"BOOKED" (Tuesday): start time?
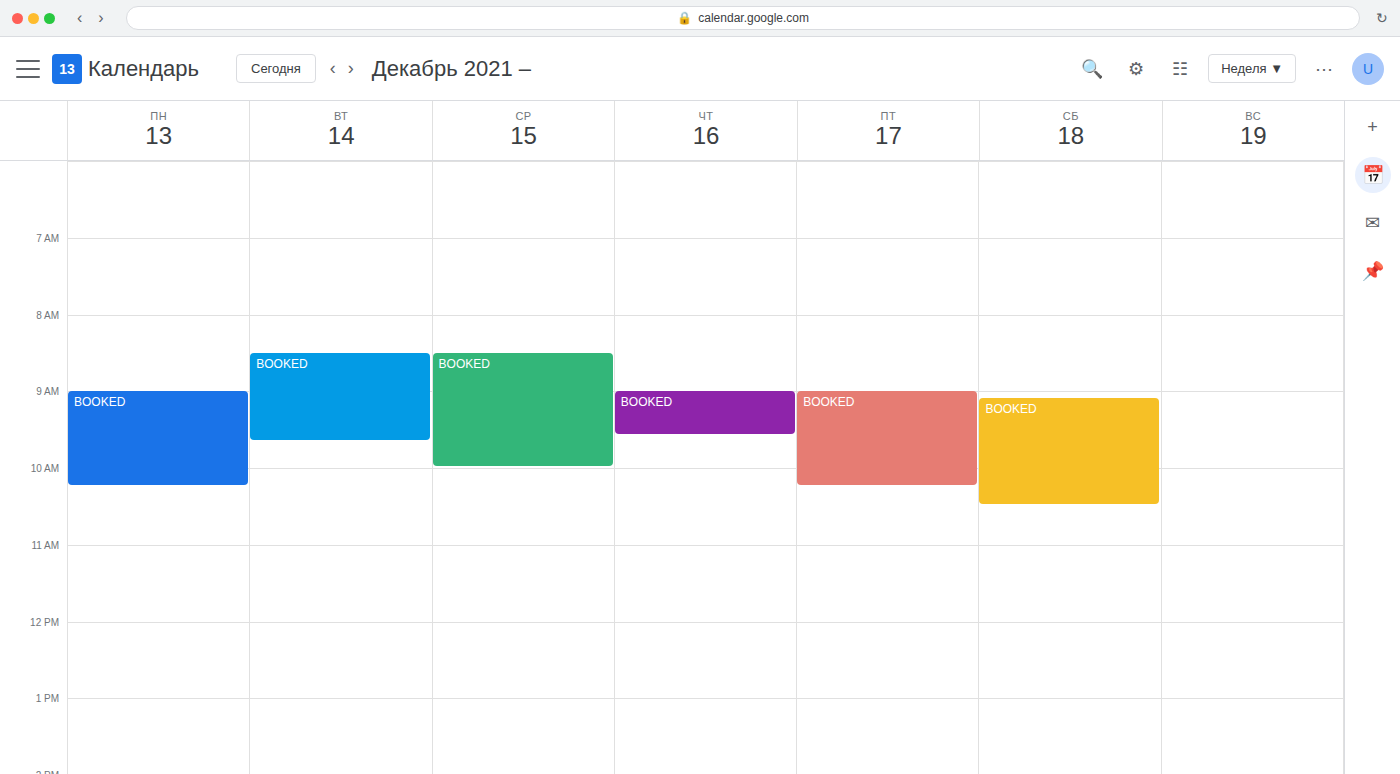
8:30 AM